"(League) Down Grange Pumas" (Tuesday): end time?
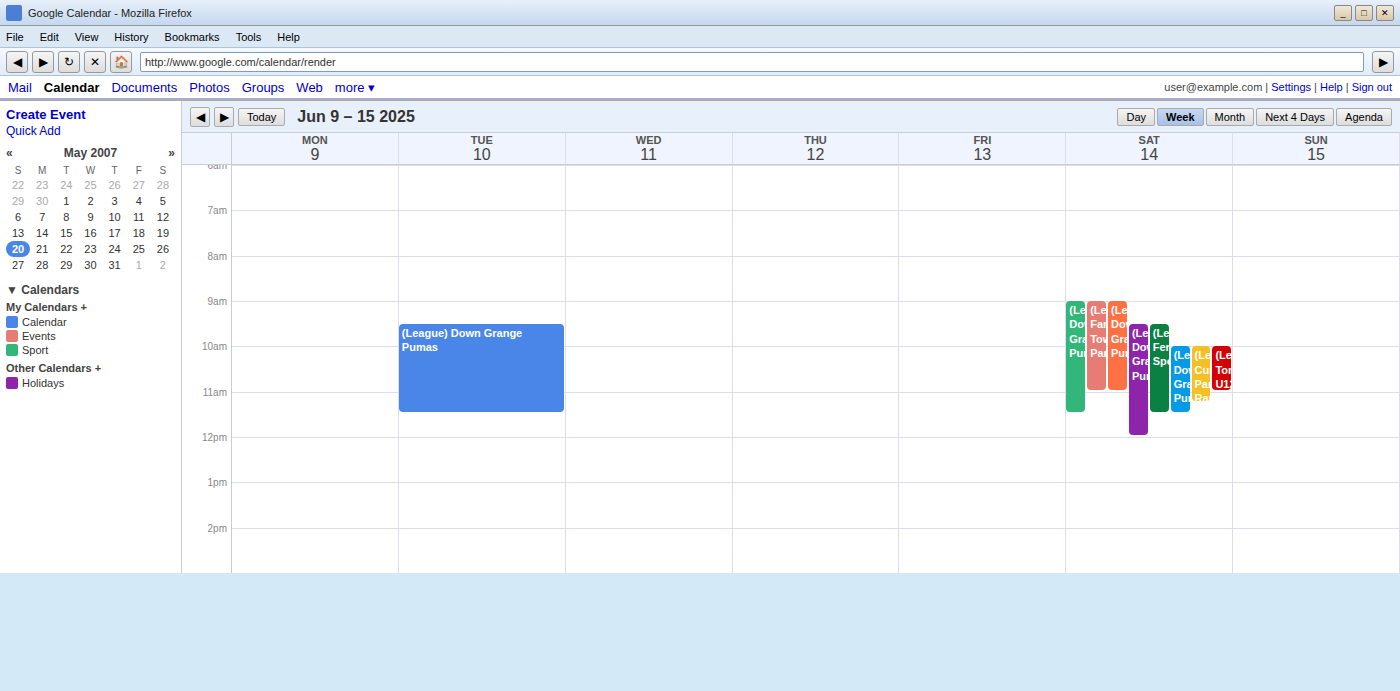
11:30 AM